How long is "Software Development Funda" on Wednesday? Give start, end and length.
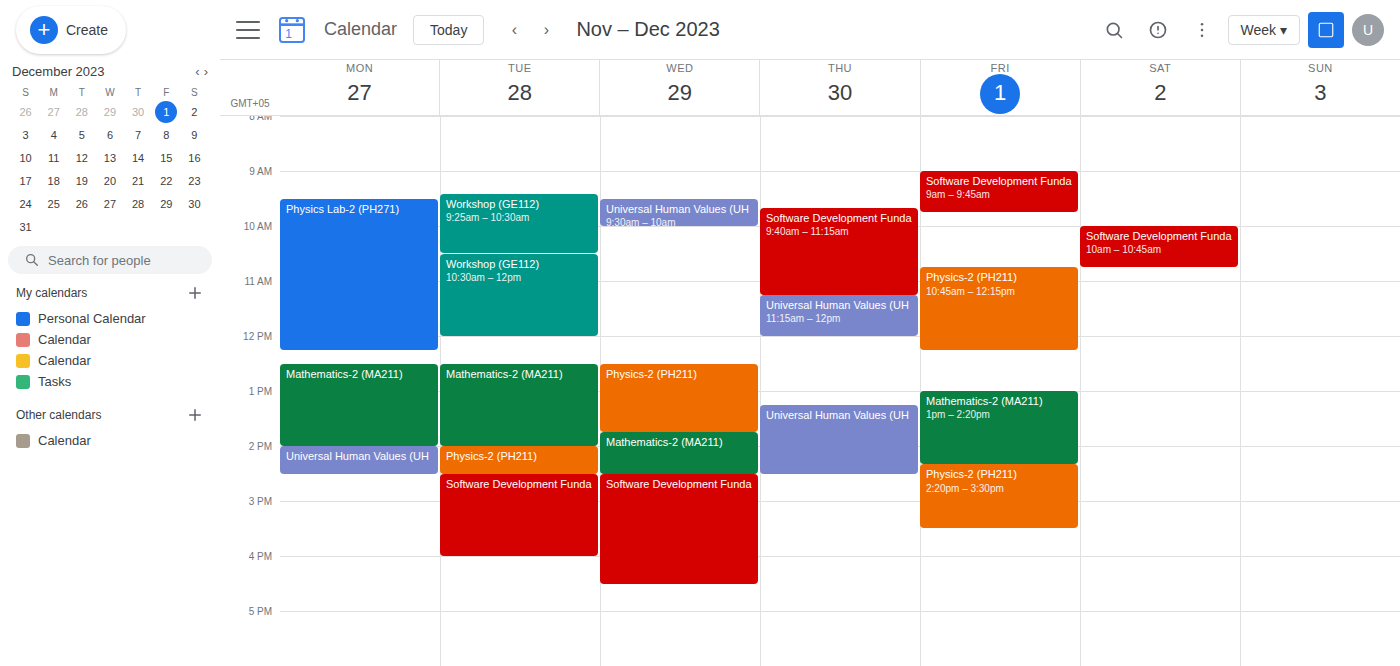
2:30 PM to 4:30 PM, 2 hours